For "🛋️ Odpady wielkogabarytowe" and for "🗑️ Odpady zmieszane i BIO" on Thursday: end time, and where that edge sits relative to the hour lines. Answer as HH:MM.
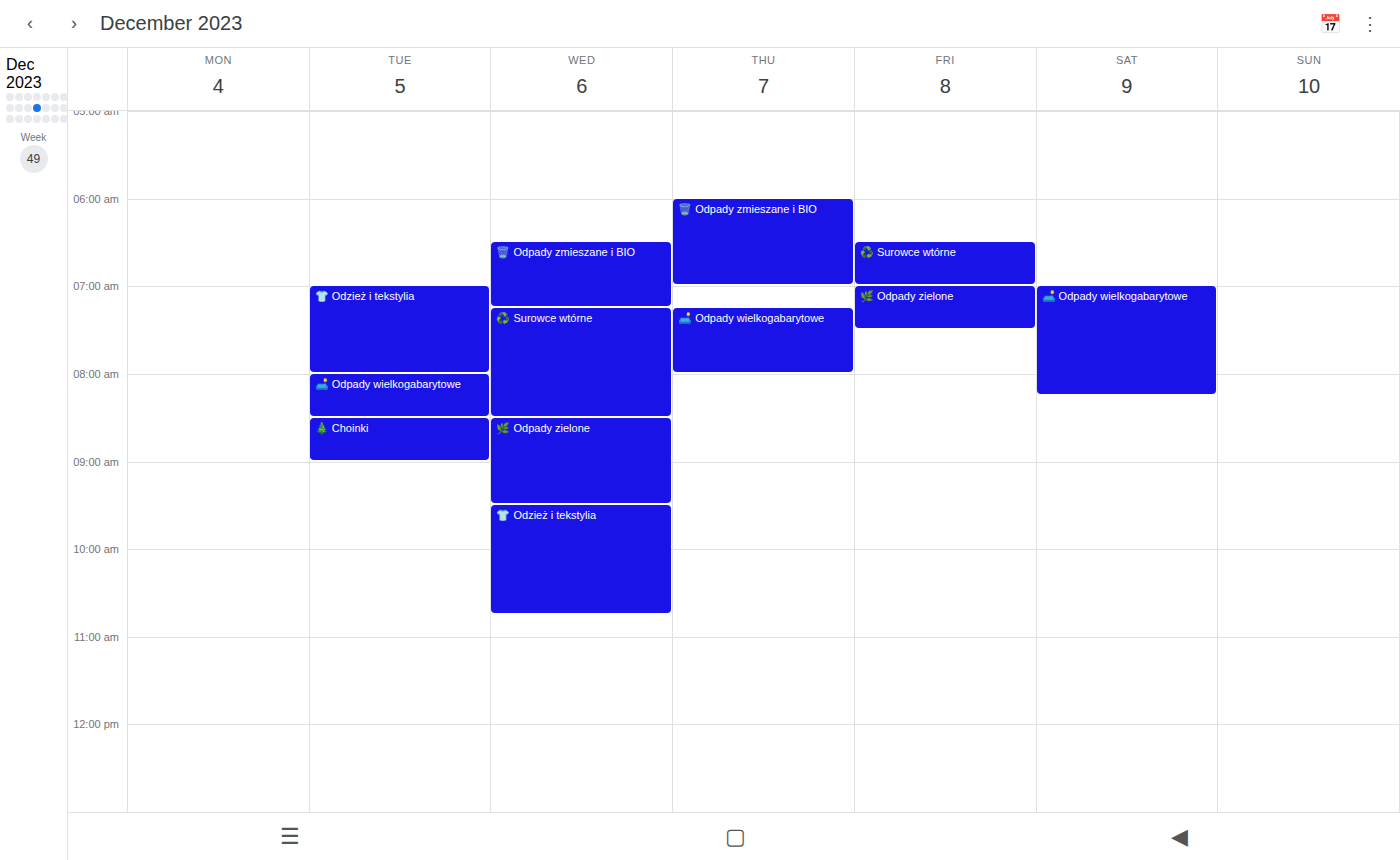
"🛋️ Odpady wielkogabarytowe": 08:00, exactly on the 08:00 line. "🗑️ Odpady zmieszane i BIO": 07:00, exactly on the 07:00 line.